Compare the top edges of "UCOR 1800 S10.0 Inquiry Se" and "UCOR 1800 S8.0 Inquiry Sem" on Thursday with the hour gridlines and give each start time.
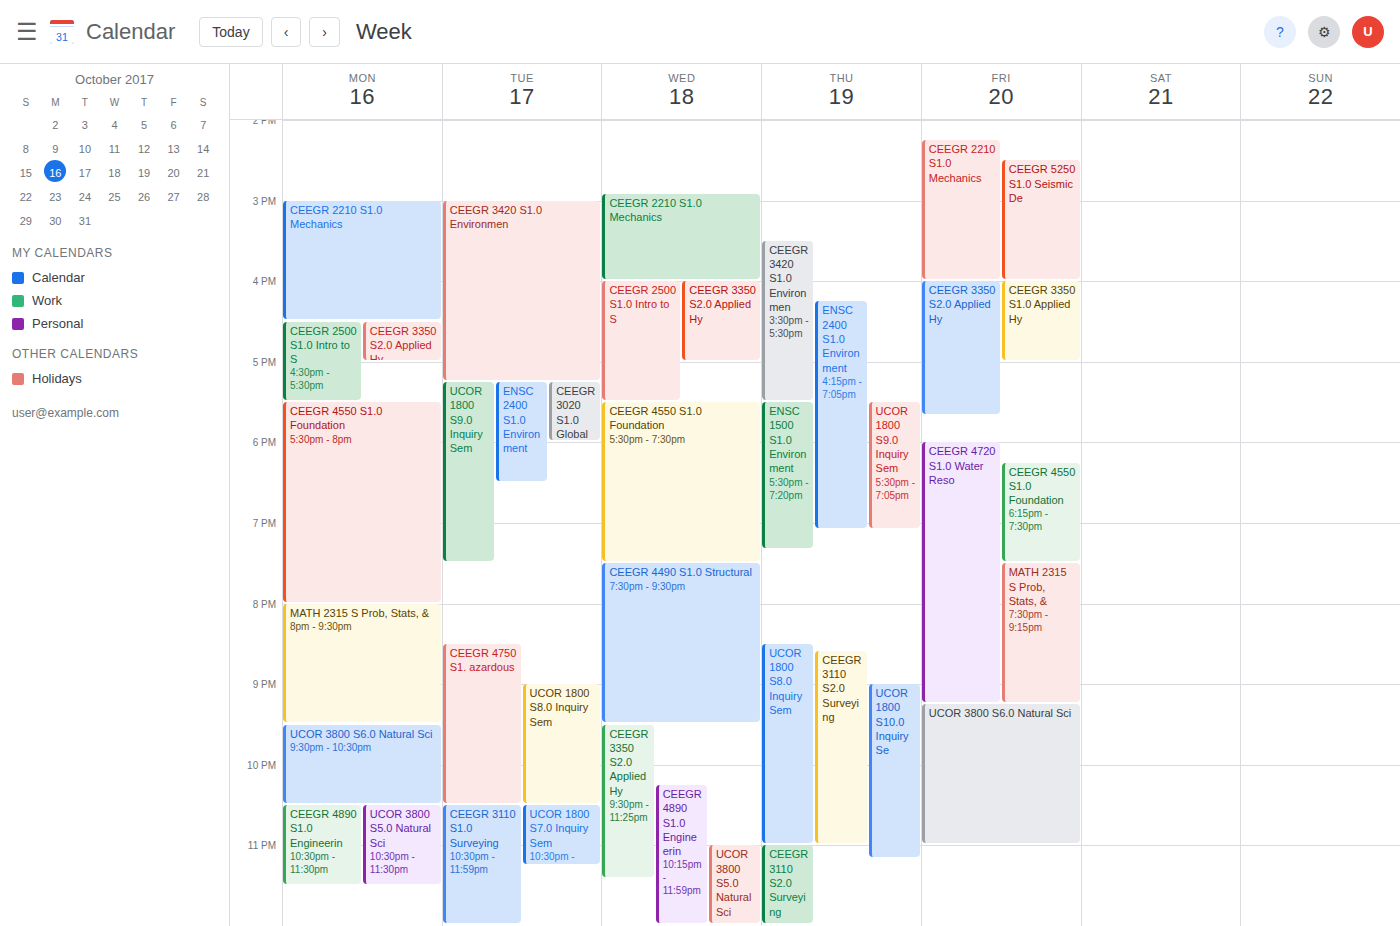
"UCOR 1800 S10.0 Inquiry Se": 21:00, exactly on the 21:00 line. "UCOR 1800 S8.0 Inquiry Sem": 20:30, halfway between the 20:00 and 21:00 lines.